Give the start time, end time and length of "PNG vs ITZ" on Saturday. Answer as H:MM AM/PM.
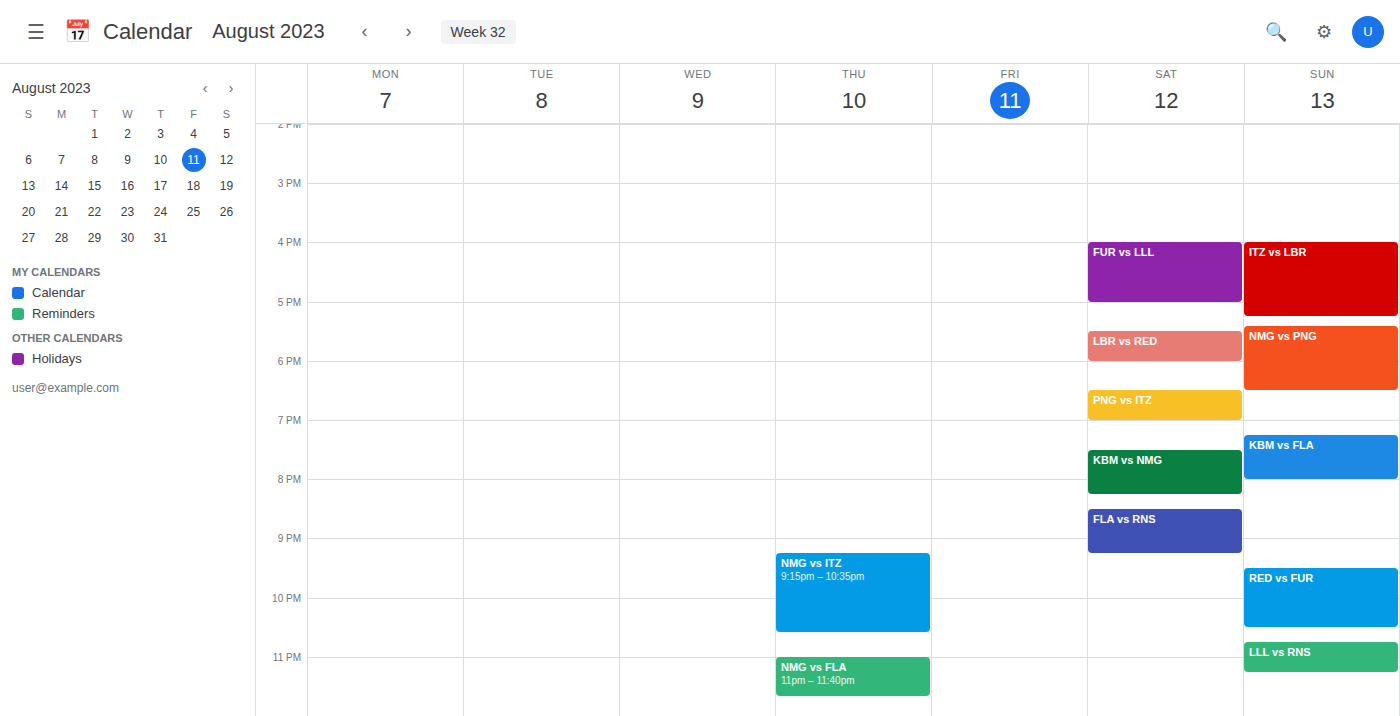
6:30 PM to 7:00 PM, 30 minutes